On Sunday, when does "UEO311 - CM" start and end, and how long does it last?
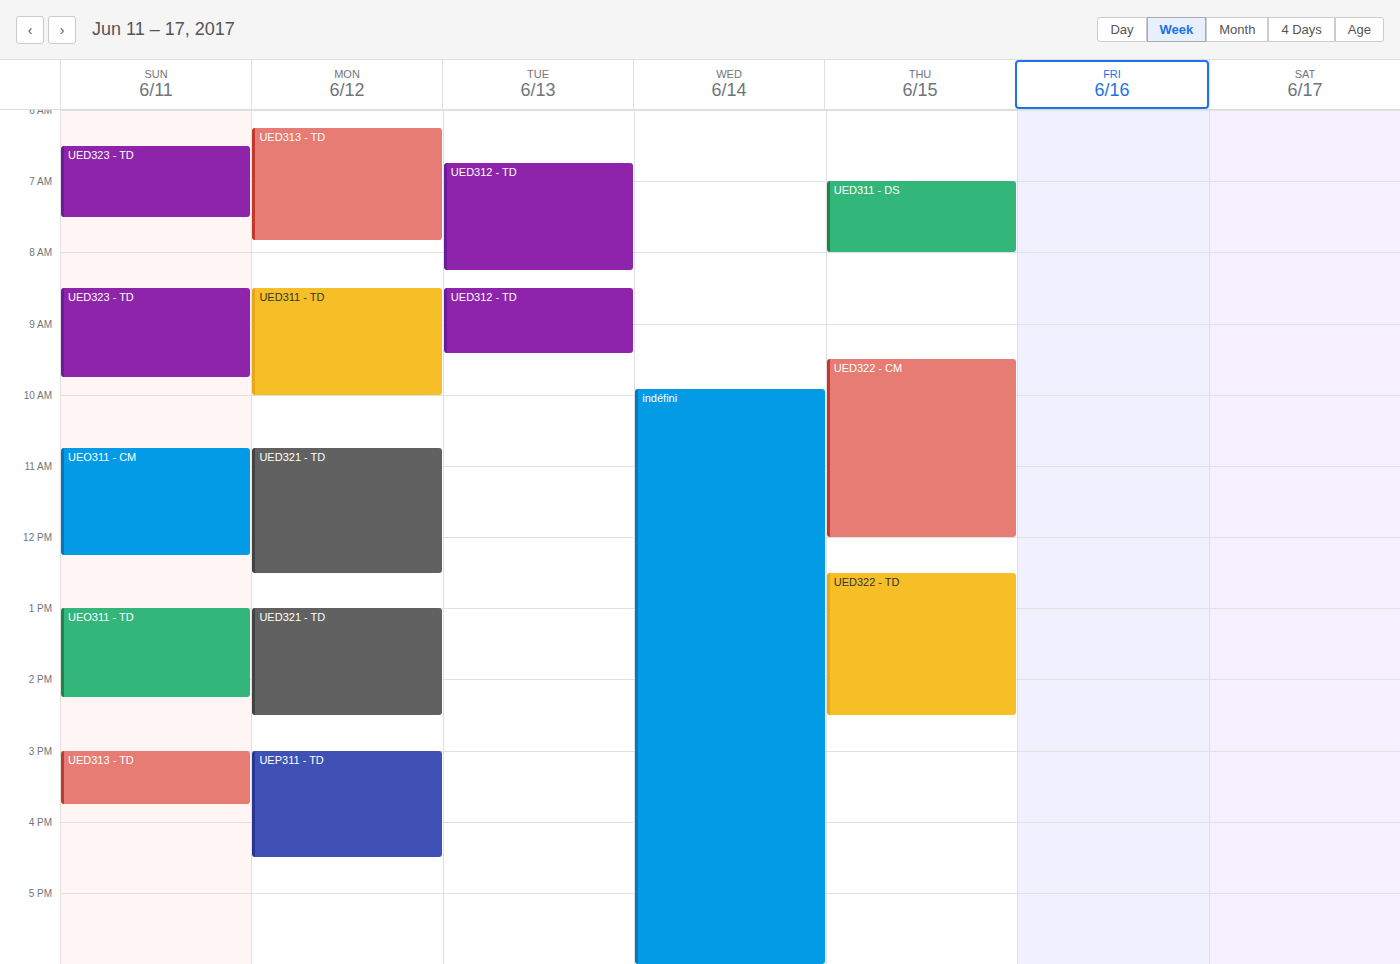
10:45 AM to 12:15 PM, 1 hour 30 minutes